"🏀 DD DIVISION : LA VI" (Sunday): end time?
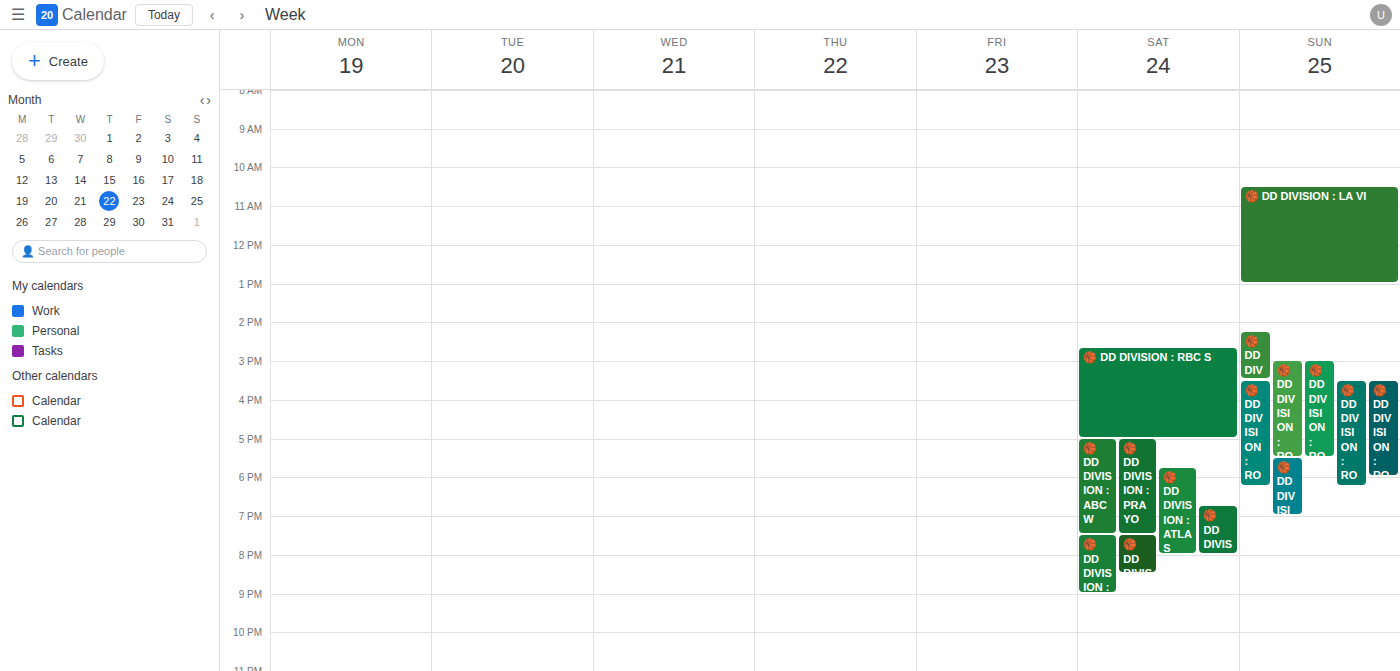
13:00